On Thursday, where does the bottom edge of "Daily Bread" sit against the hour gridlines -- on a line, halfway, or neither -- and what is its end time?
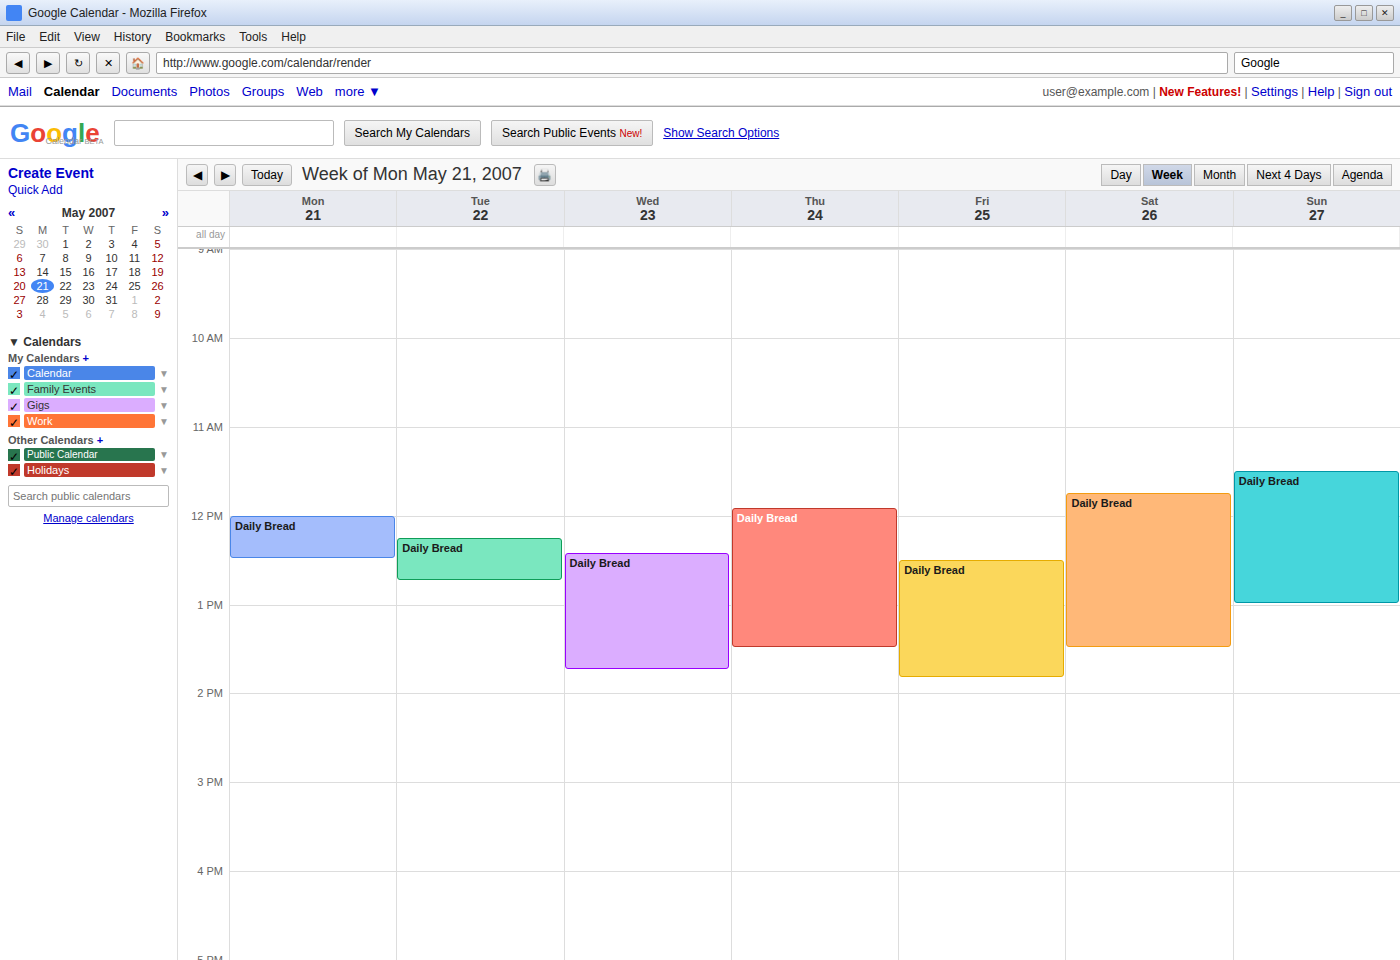
1:30 PM -- halfway between the 1 PM and 2 PM lines.